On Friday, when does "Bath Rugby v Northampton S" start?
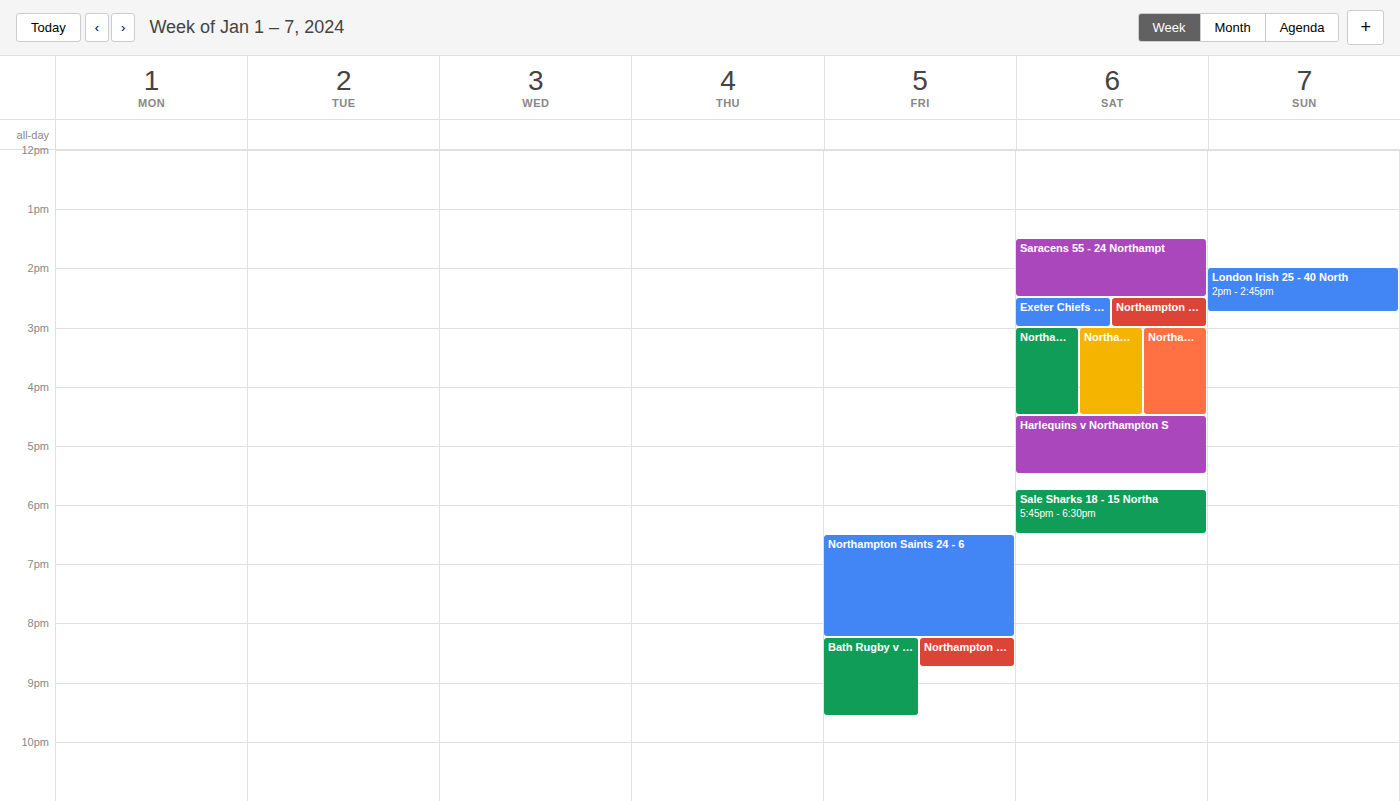
8:15 PM